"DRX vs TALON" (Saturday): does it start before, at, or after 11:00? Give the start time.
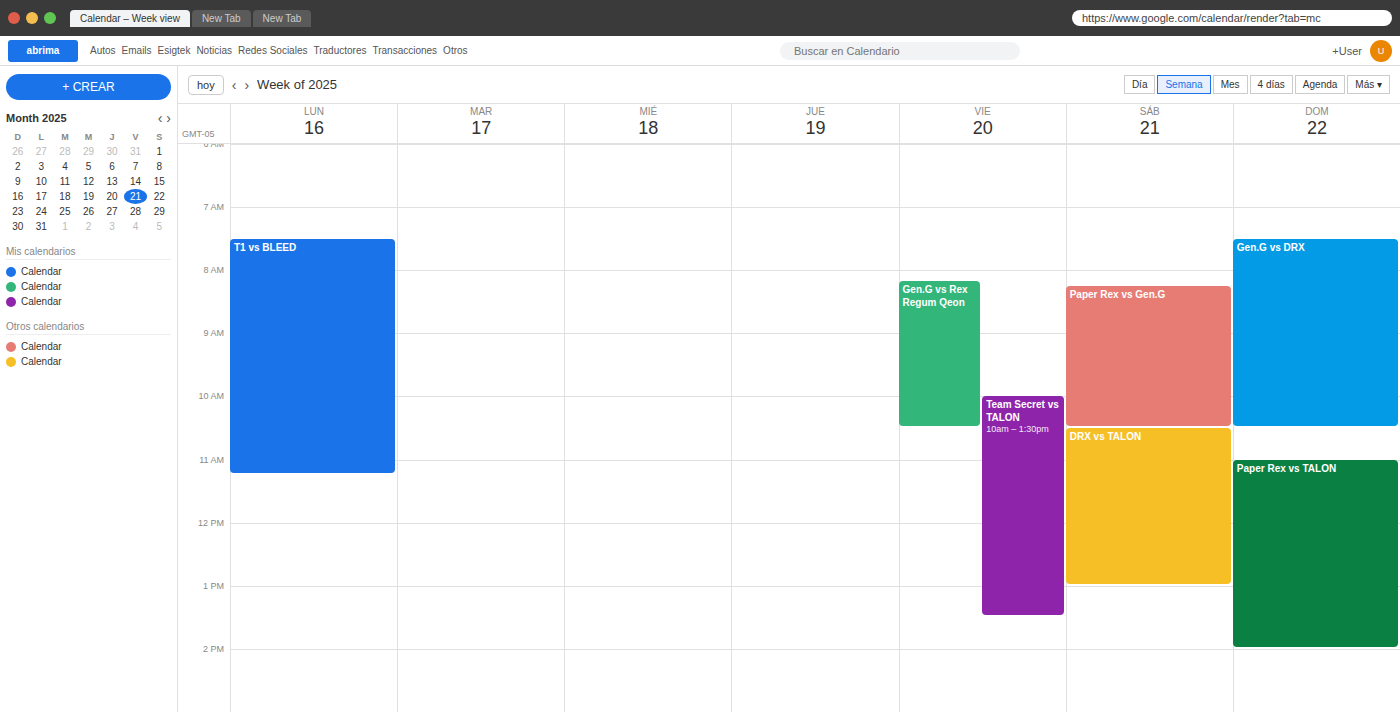
10:30 -- before 11:00, 30 minutes above the 11:00 line.